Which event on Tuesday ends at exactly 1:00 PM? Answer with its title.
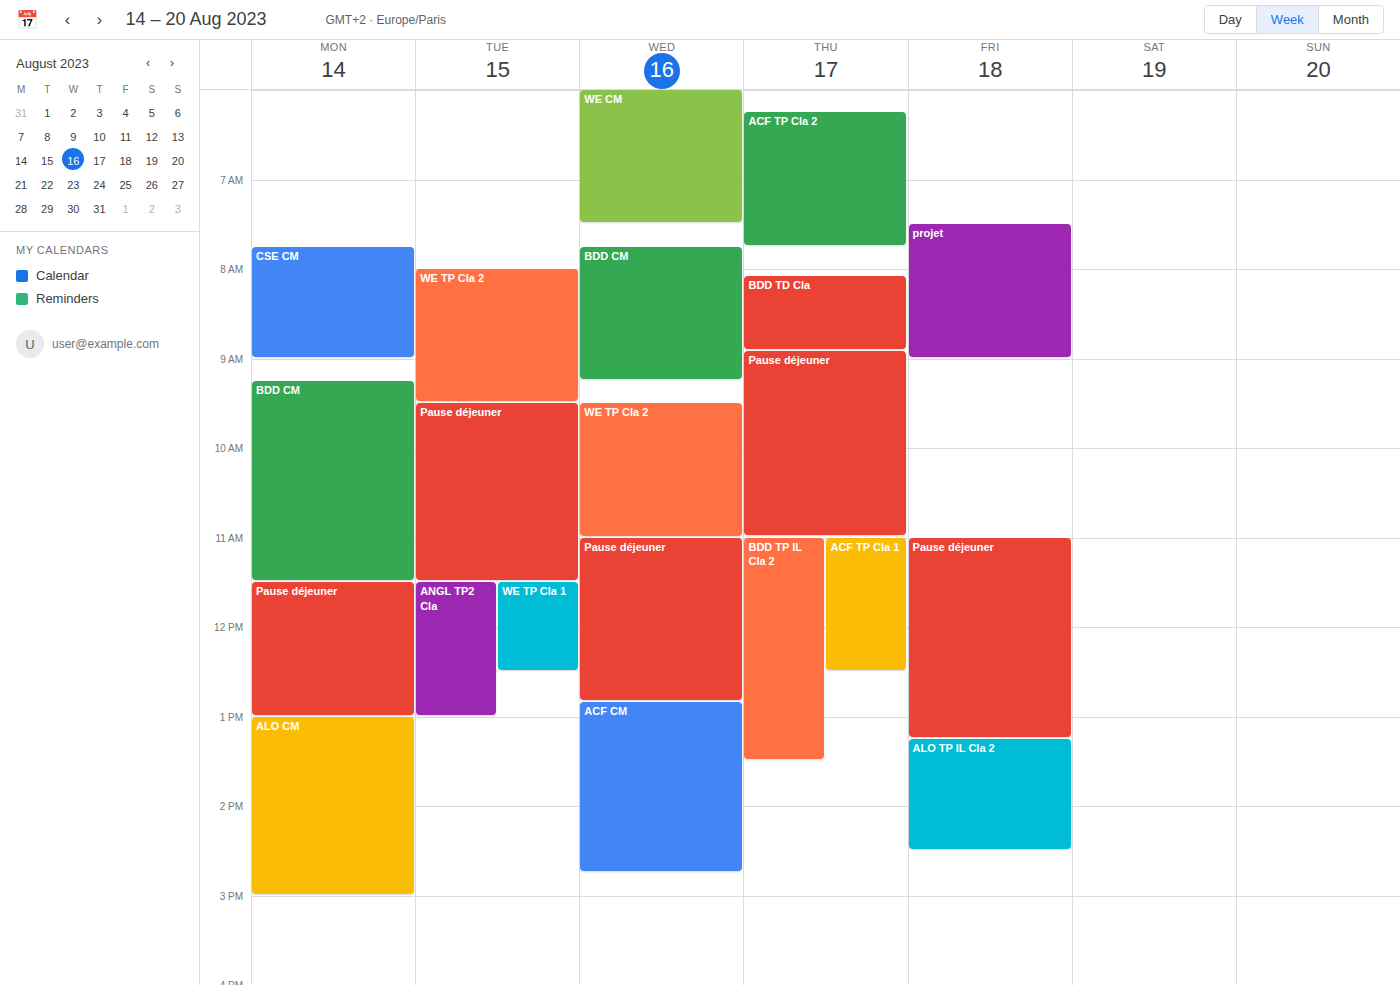
"ANGL TP2 Cla"